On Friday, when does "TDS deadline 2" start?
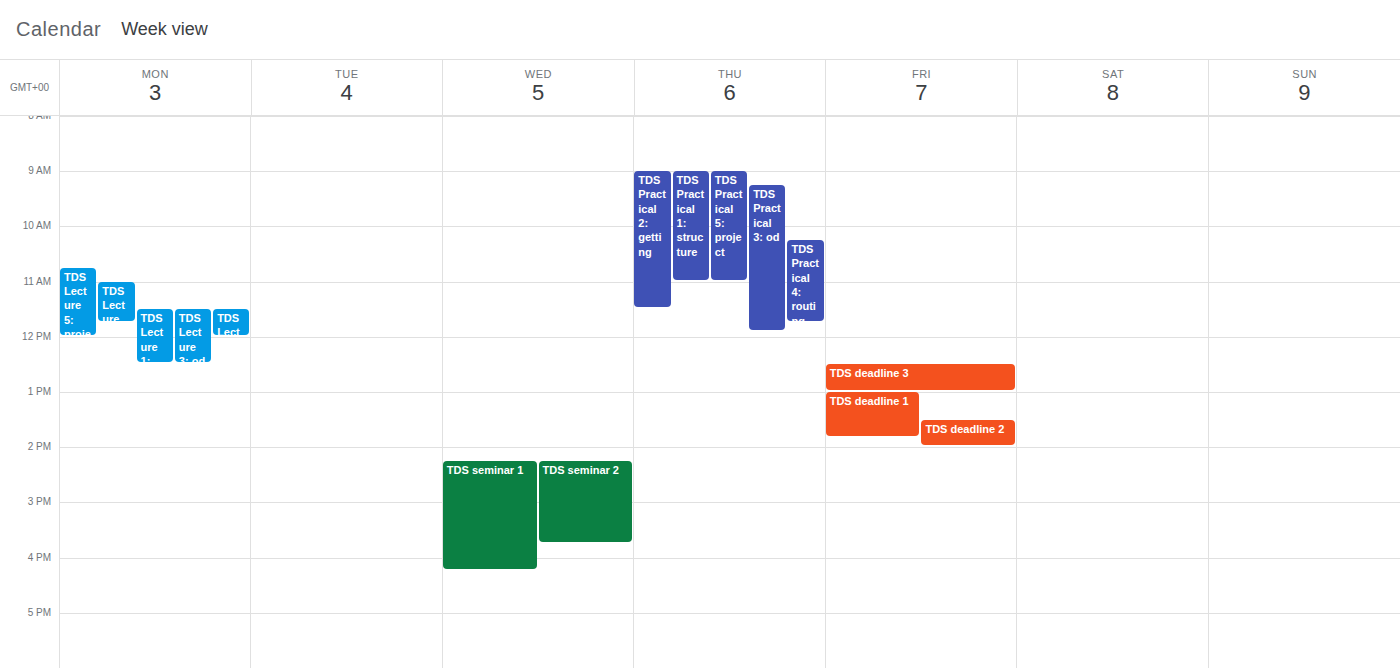
1:30 PM